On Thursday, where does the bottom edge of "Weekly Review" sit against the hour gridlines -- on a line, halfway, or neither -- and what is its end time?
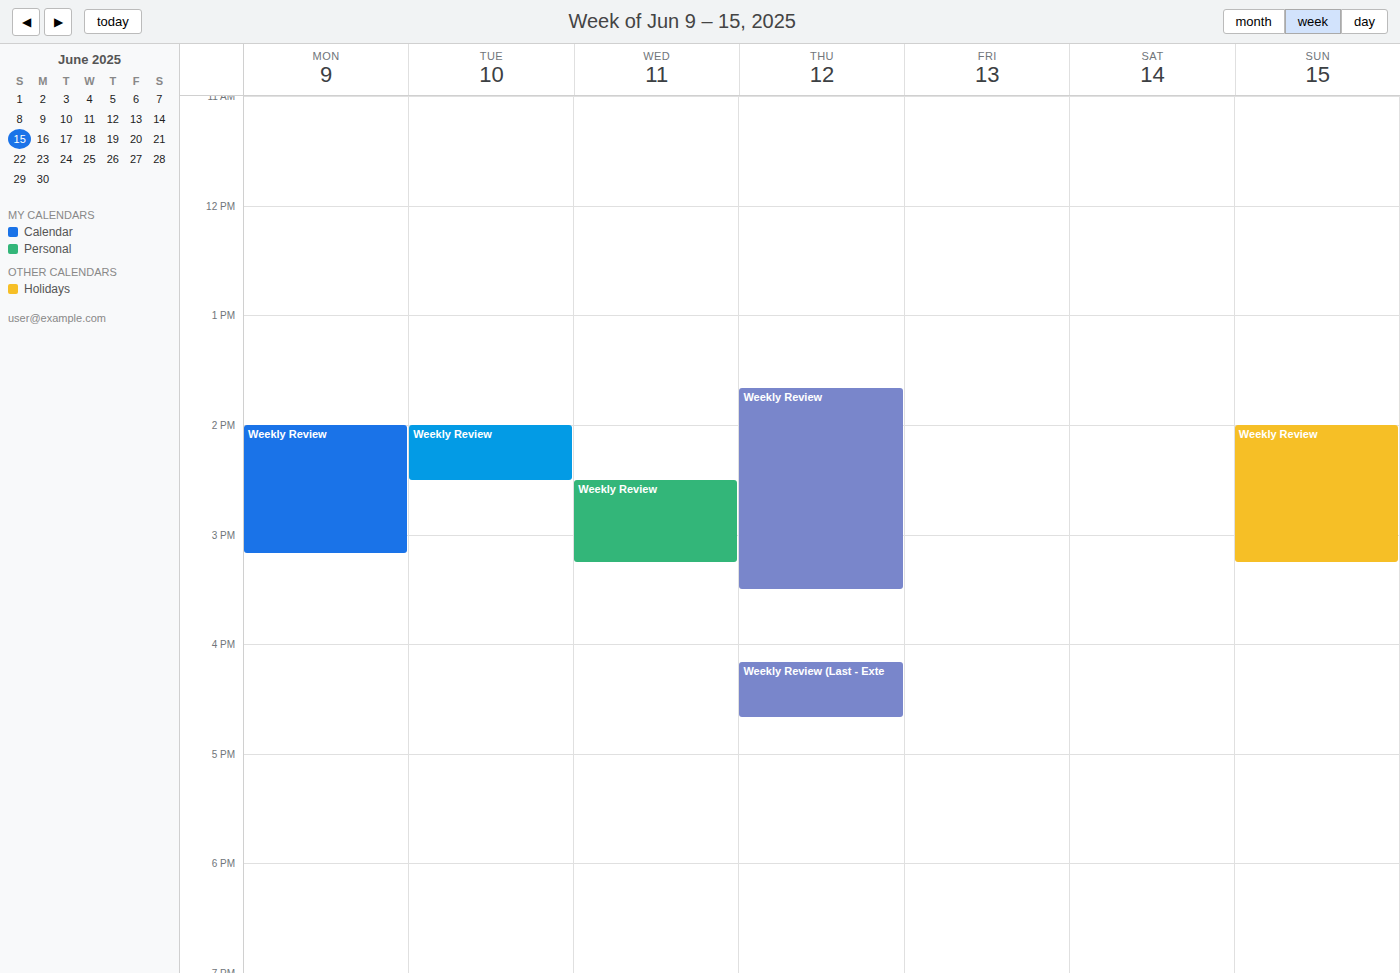
3:30 PM -- halfway between the 3 PM and 4 PM lines.